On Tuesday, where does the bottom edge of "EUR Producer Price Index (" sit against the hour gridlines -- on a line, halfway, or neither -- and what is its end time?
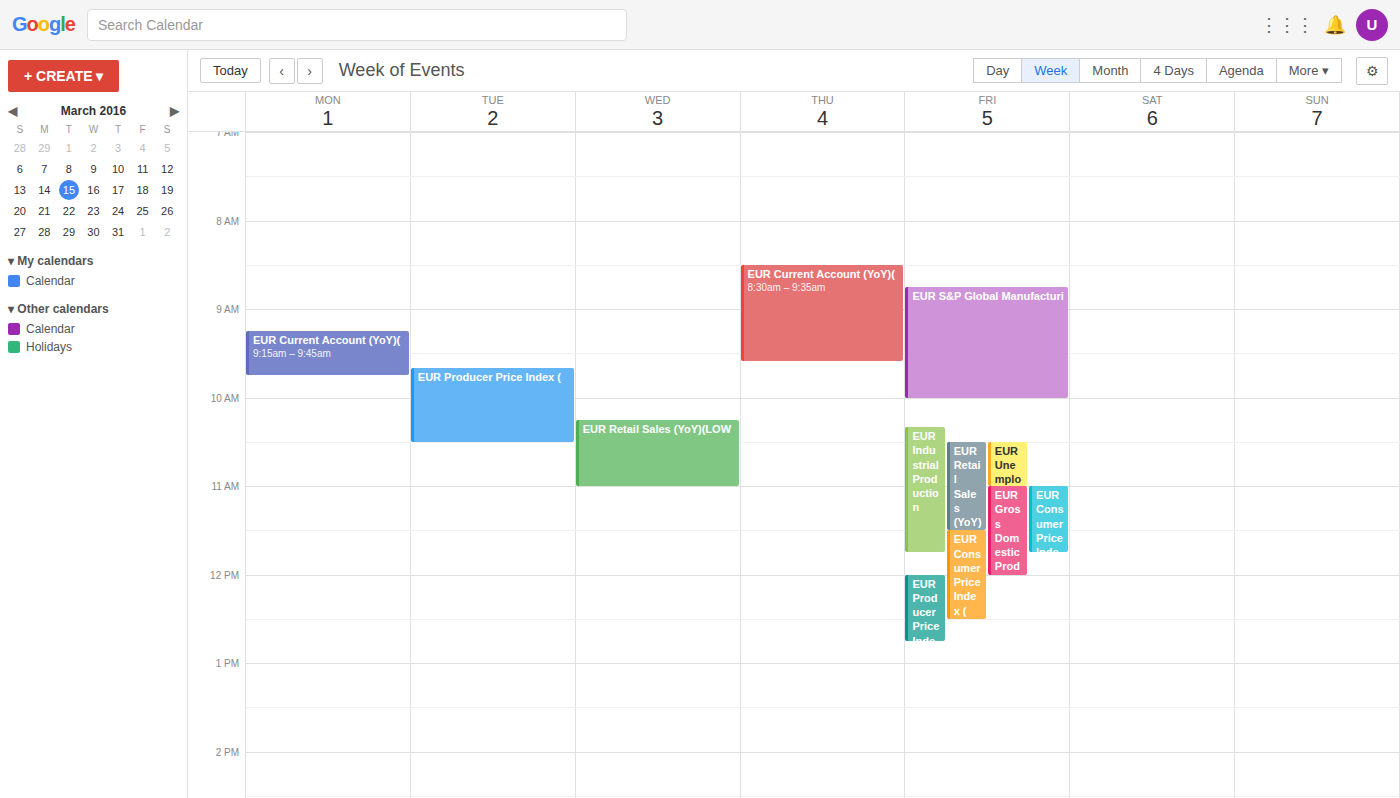
10:30 -- halfway between the 10:00 and 11:00 lines.